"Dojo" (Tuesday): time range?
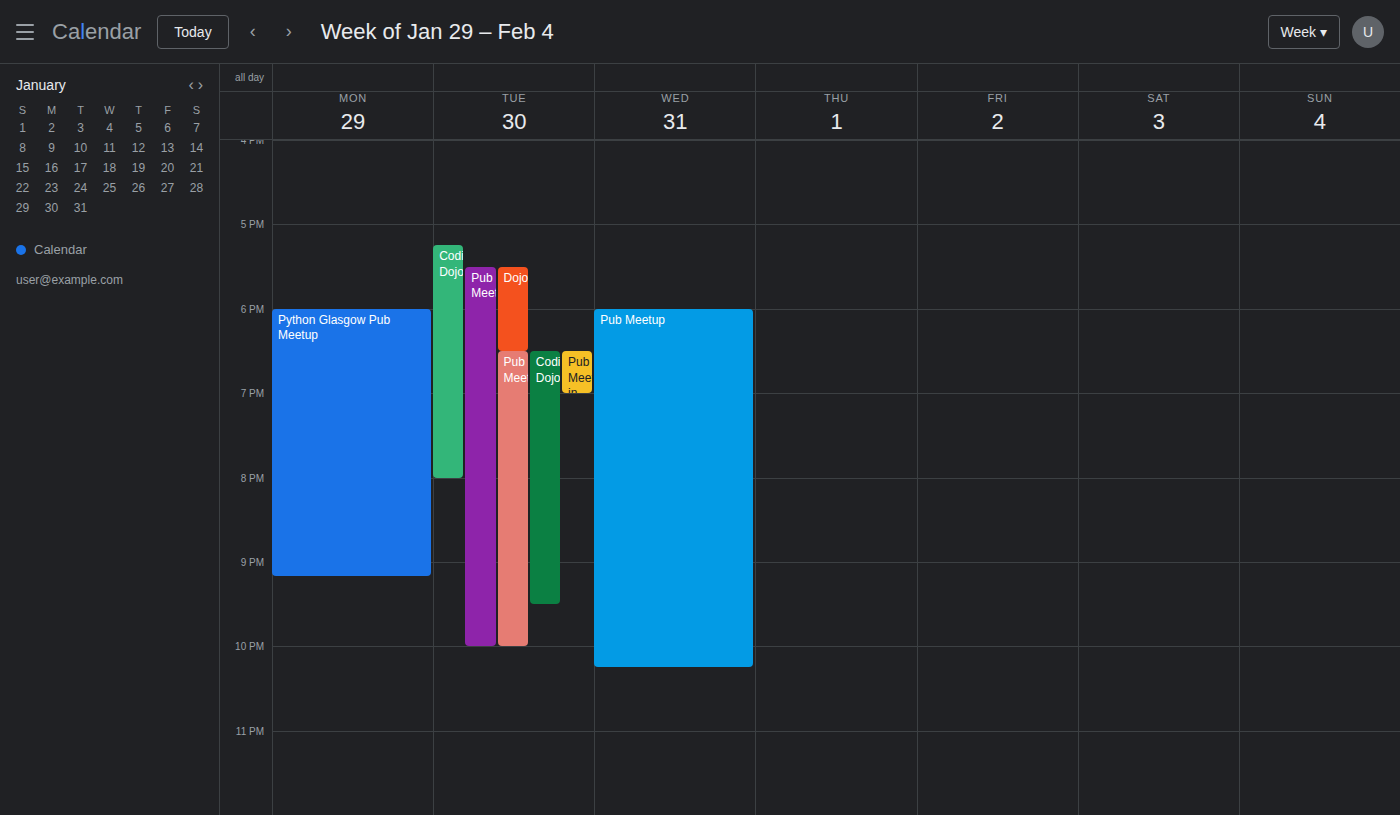
5:30 PM to 6:30 PM